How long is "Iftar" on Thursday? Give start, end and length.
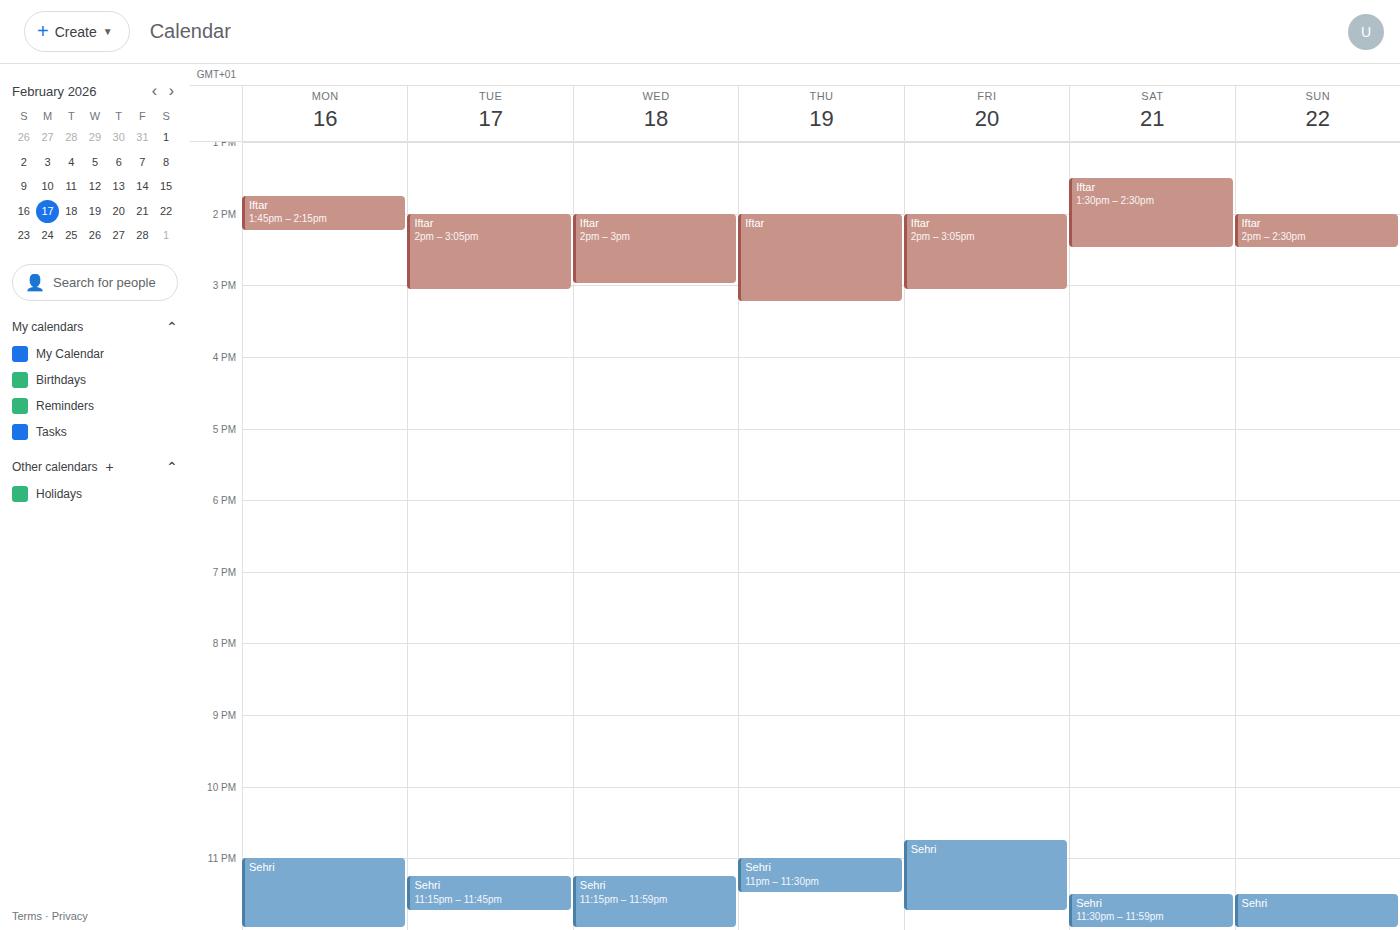
2:00 PM to 3:15 PM, 1 hour 15 minutes